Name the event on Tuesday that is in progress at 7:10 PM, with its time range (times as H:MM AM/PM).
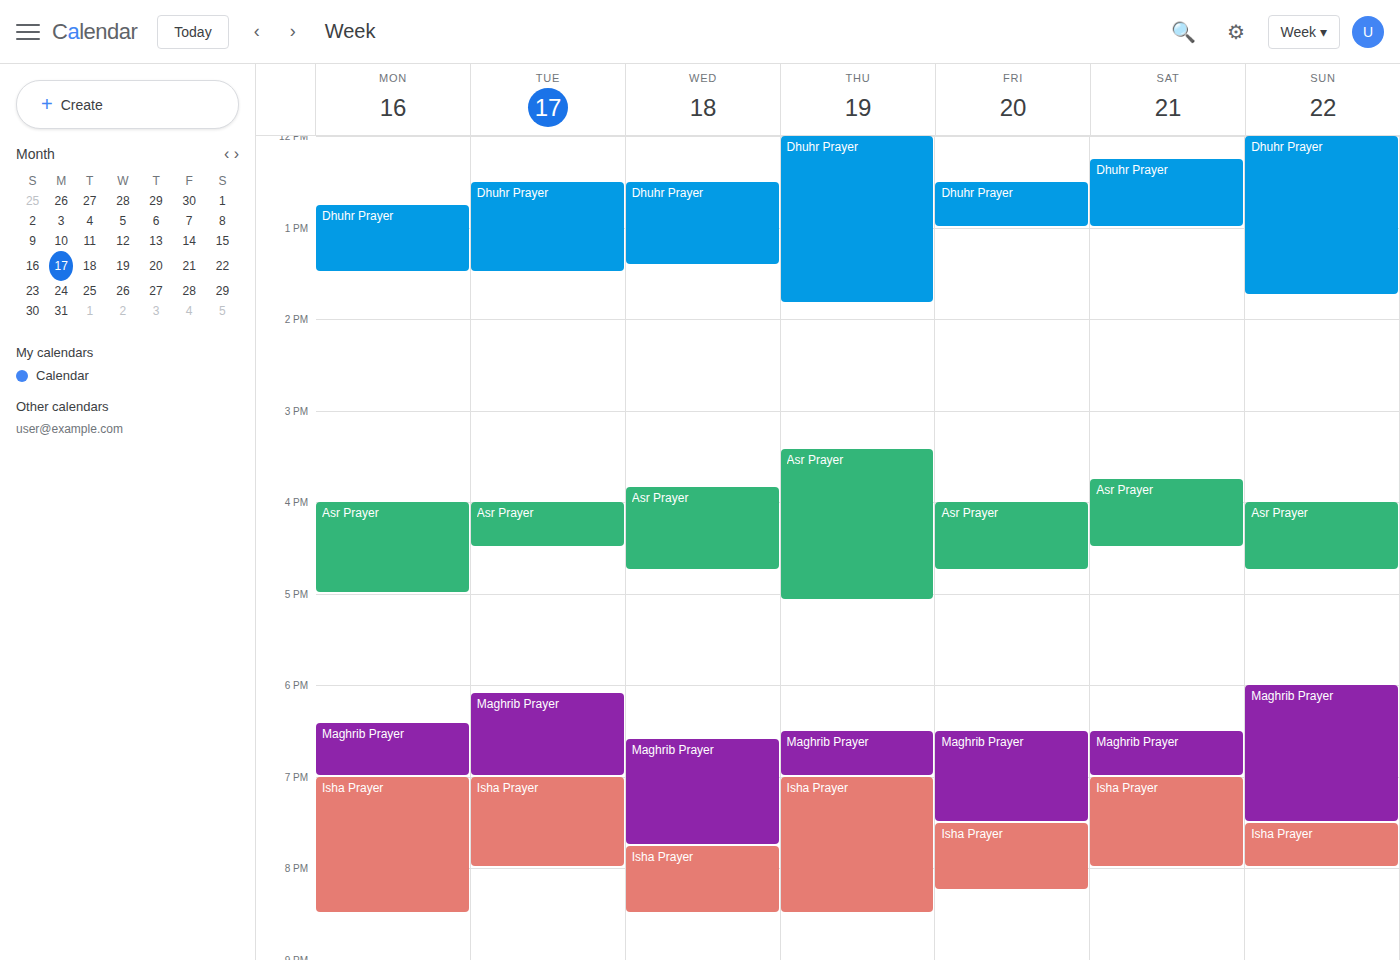
"Isha Prayer", 7:00 PM to 8:00 PM